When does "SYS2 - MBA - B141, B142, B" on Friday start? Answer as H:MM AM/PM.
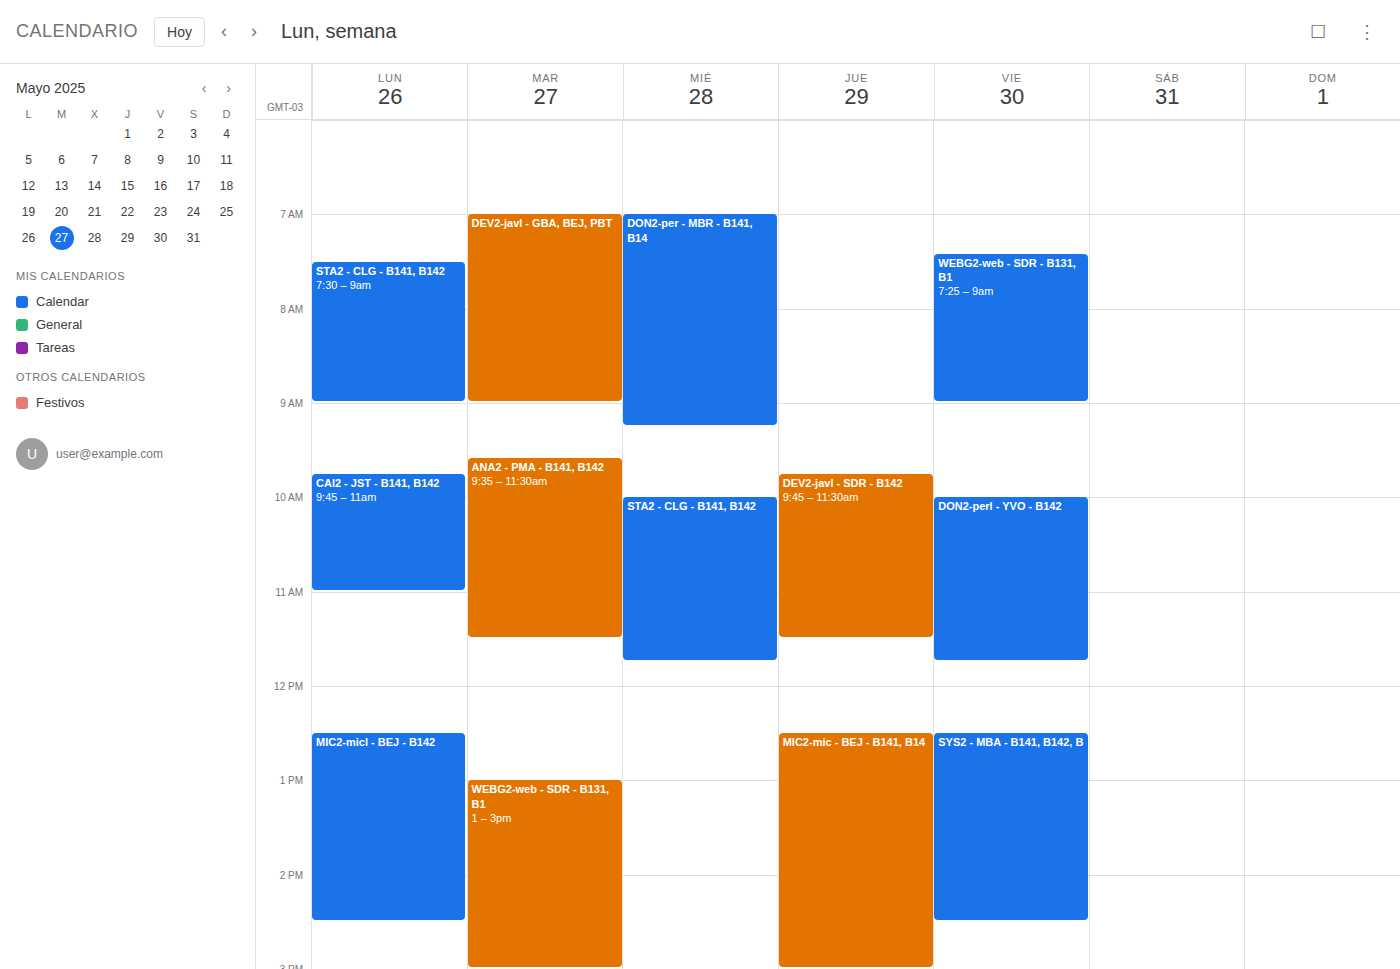
12:30 PM